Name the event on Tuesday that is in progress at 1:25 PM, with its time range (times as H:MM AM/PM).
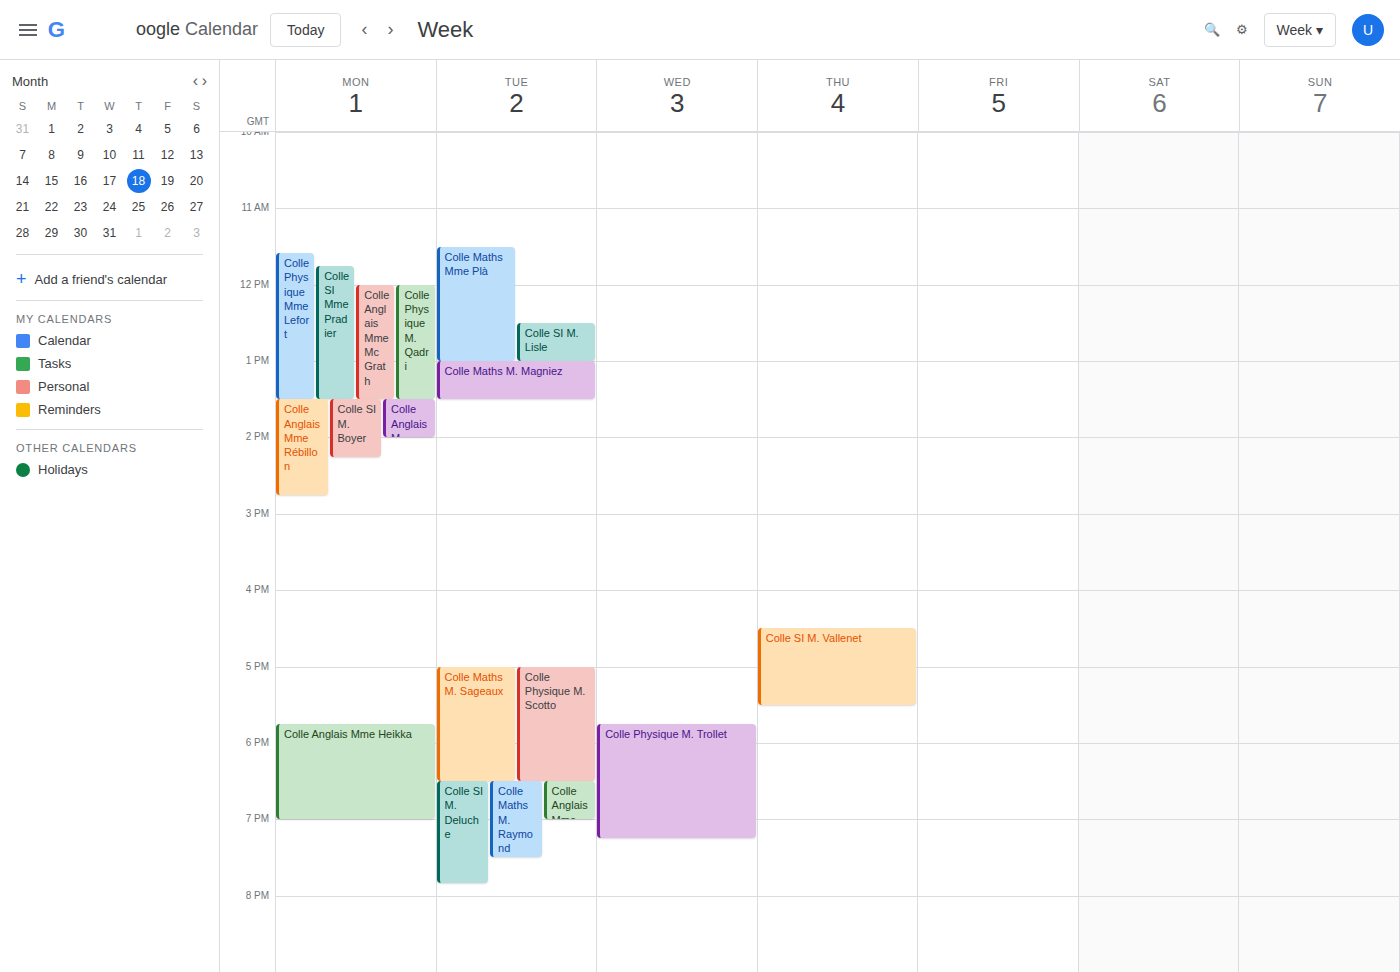
"Colle Maths M. Magniez", 1:00 PM to 1:30 PM